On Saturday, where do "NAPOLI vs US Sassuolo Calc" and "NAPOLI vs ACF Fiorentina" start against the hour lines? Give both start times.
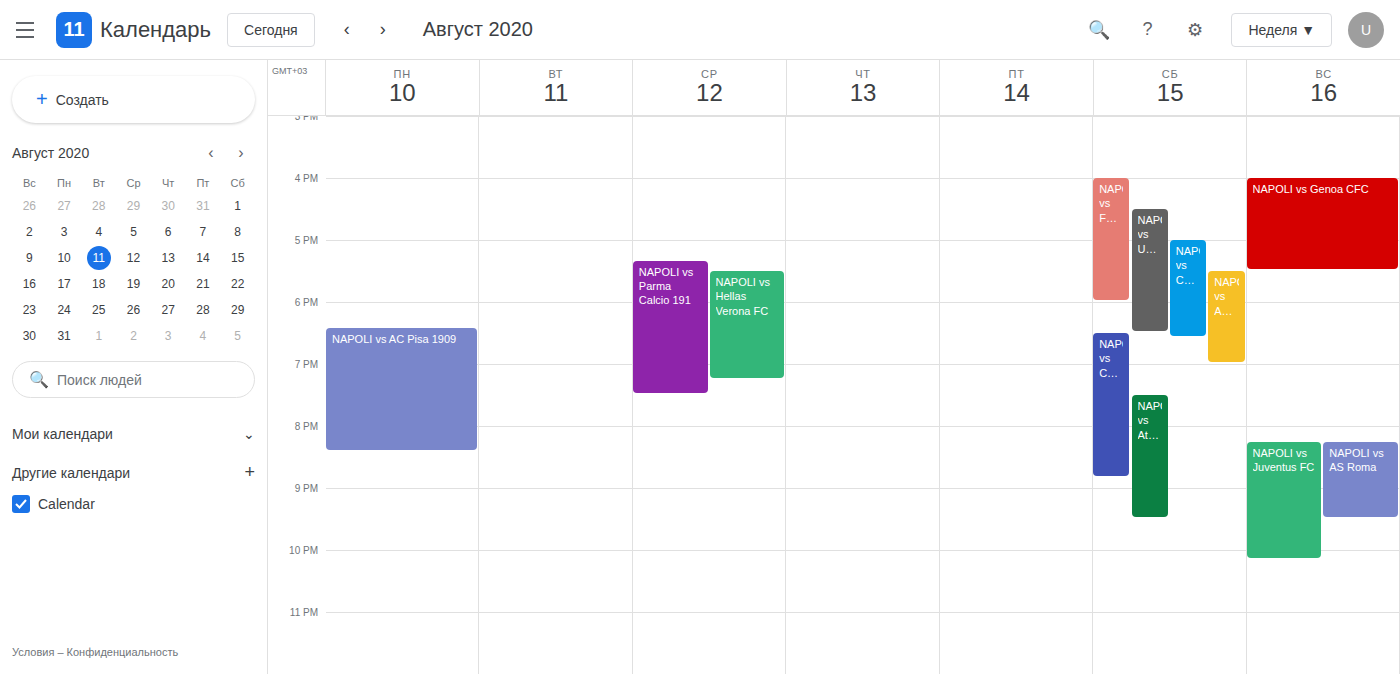
"NAPOLI vs US Sassuolo Calc": 4:30 PM, halfway between the 4 PM and 5 PM lines. "NAPOLI vs ACF Fiorentina": 5:30 PM, halfway between the 5 PM and 6 PM lines.